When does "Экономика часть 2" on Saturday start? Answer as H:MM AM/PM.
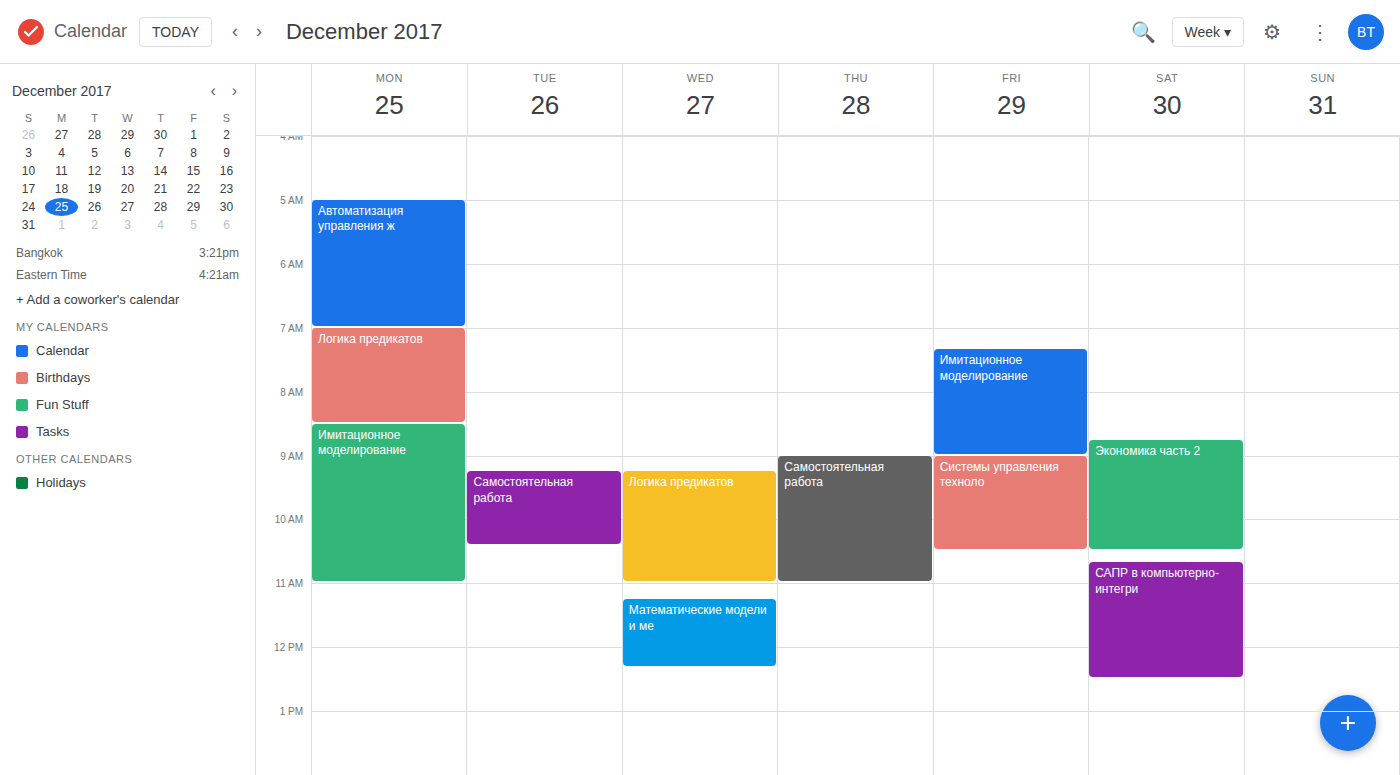
8:45 AM